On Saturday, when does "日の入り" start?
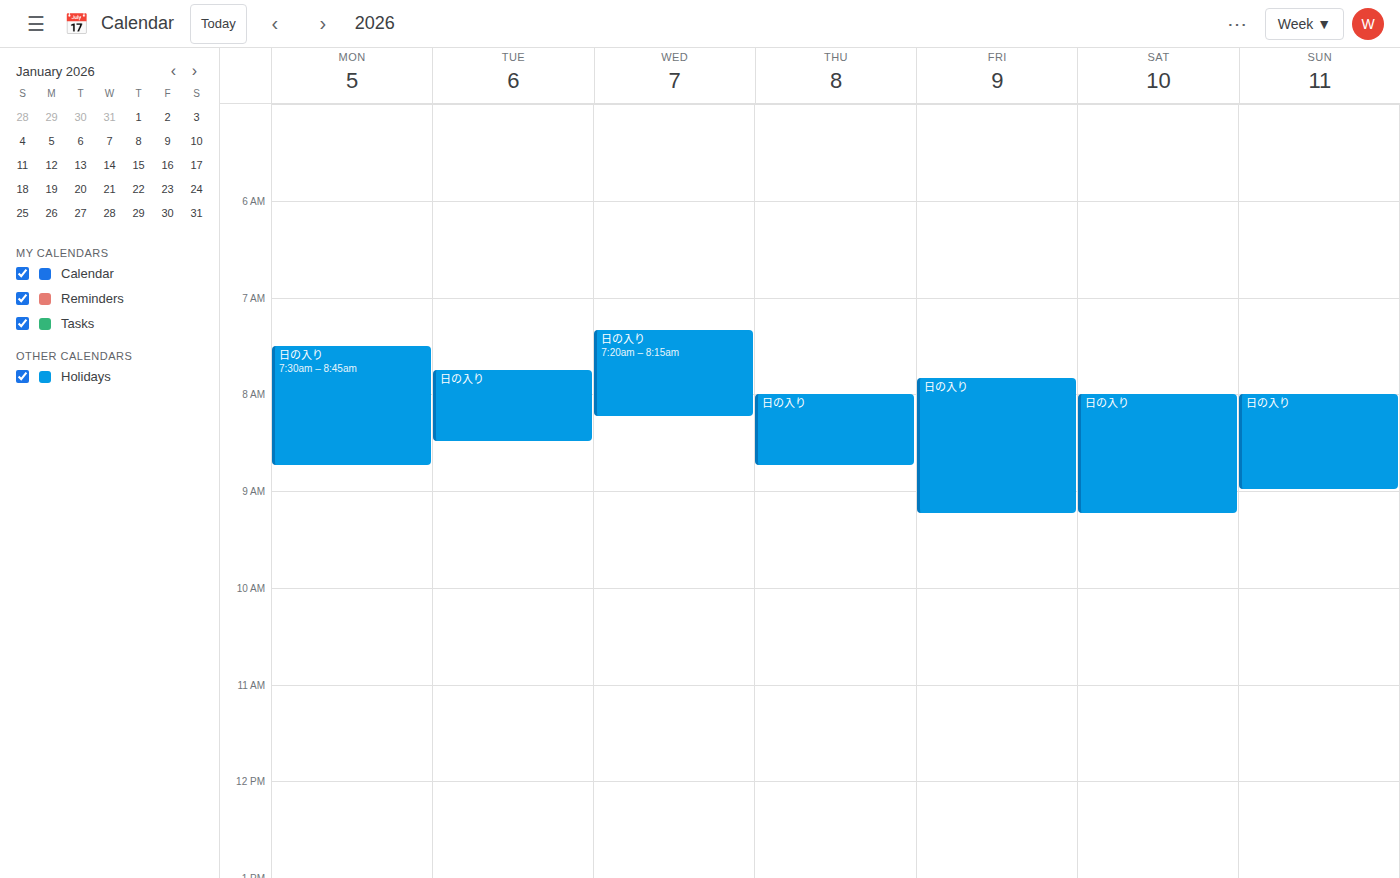
8:00 AM